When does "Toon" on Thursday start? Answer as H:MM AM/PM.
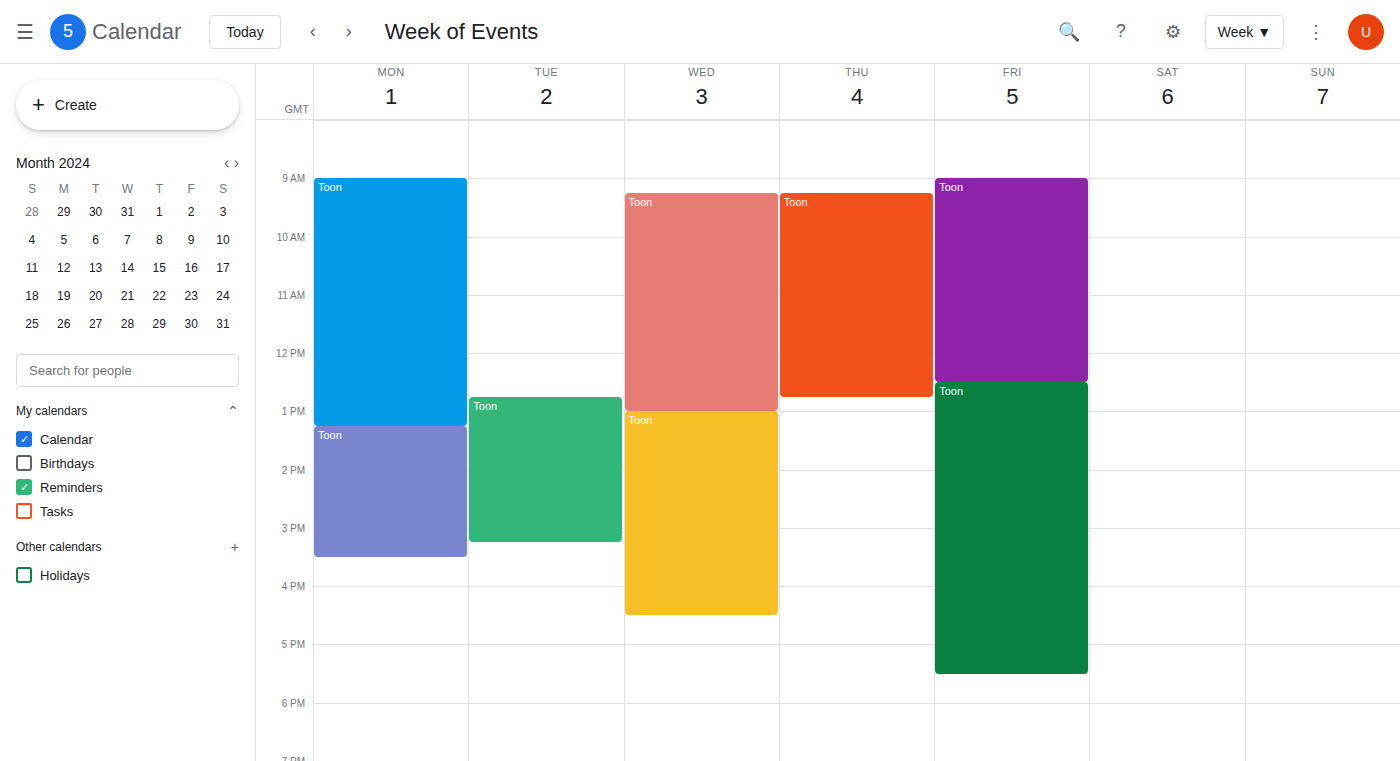
9:15 AM